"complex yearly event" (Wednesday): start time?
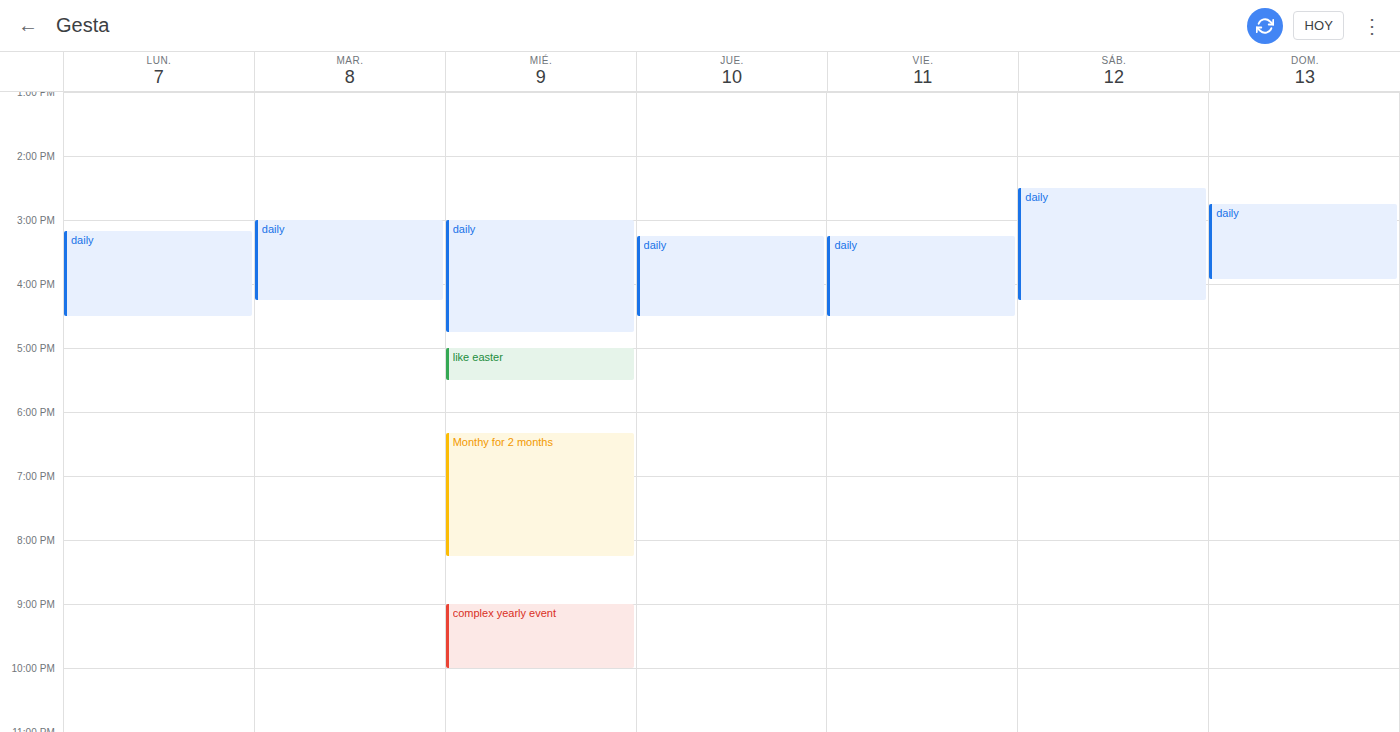
9:00 PM